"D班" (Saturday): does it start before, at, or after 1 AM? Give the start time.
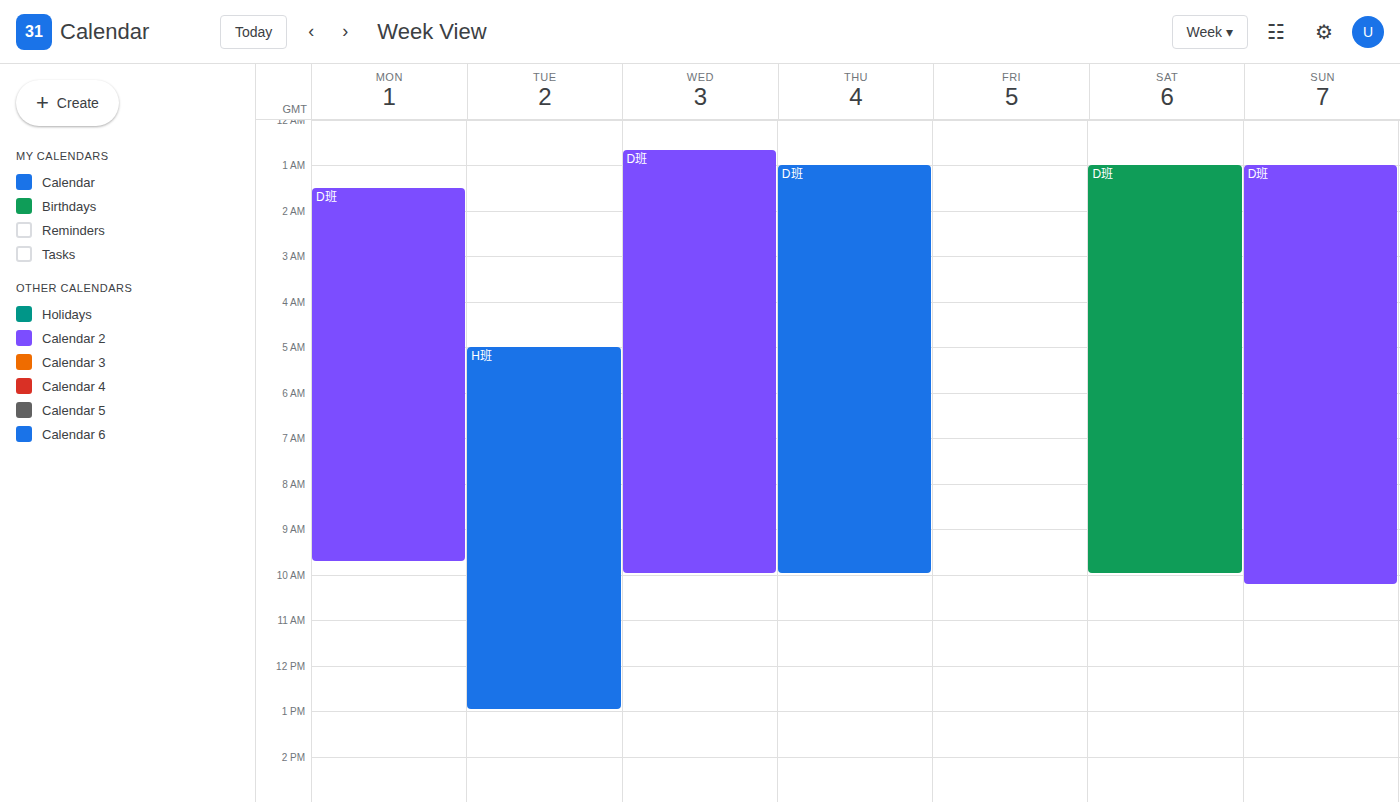
1:00 AM -- exactly at 1 AM, on the 1 AM line.